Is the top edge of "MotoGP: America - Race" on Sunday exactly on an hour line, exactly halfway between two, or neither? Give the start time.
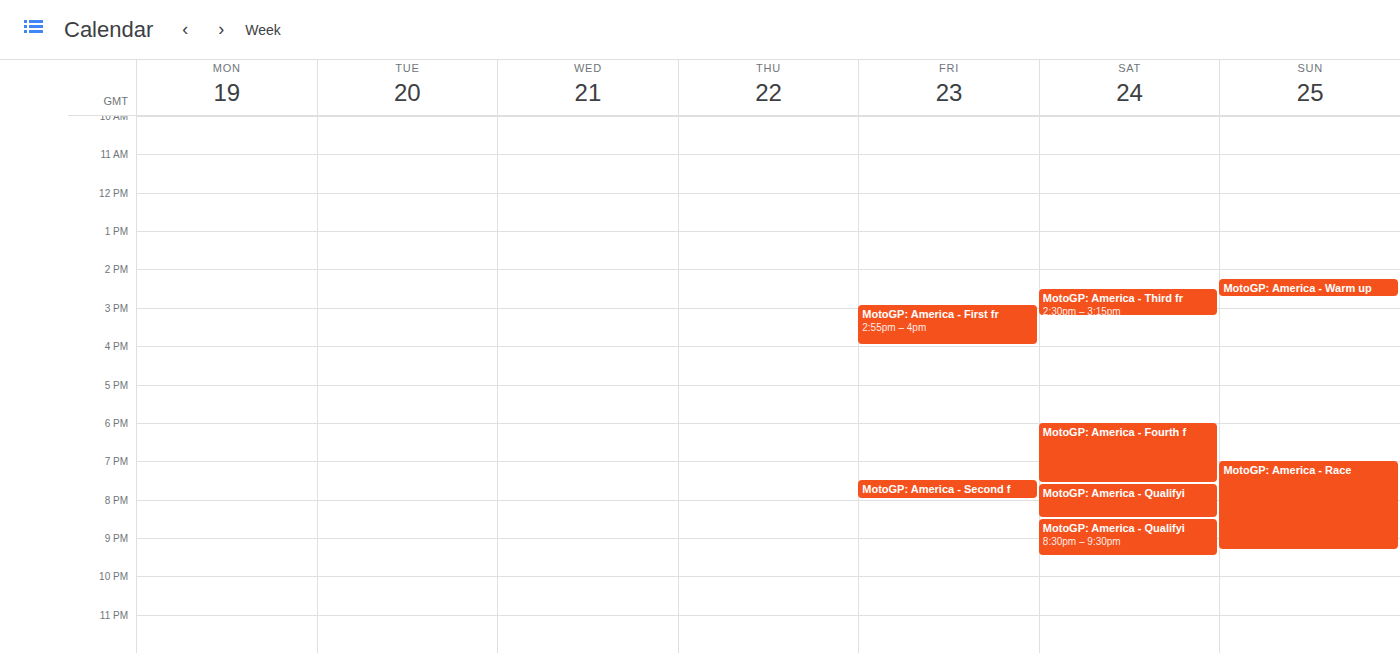
7:00 PM -- exactly on the 7 PM line.